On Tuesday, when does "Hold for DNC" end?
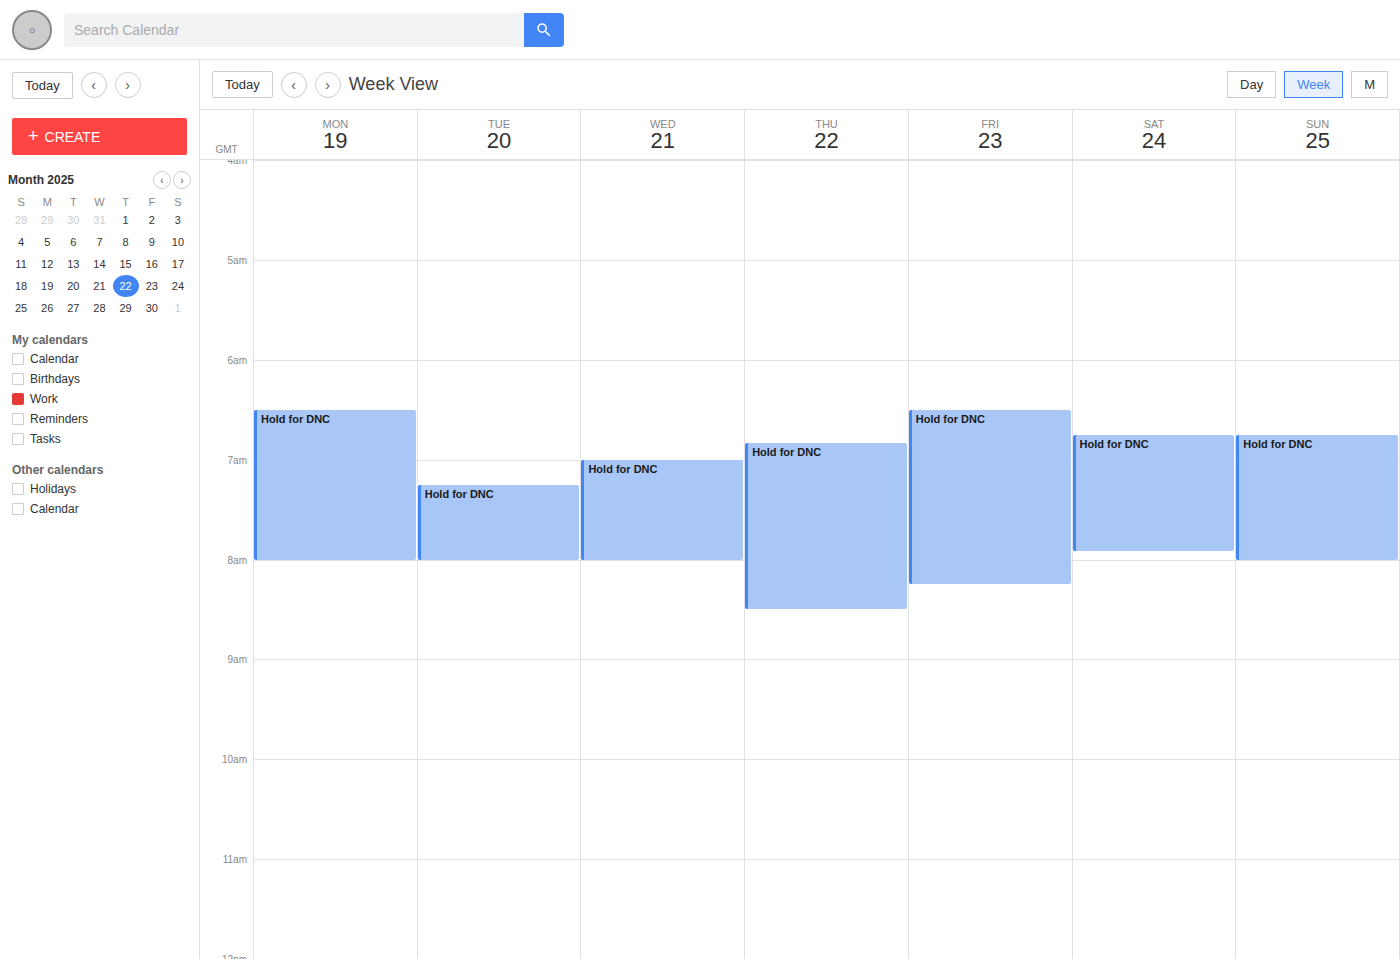
8:00 AM